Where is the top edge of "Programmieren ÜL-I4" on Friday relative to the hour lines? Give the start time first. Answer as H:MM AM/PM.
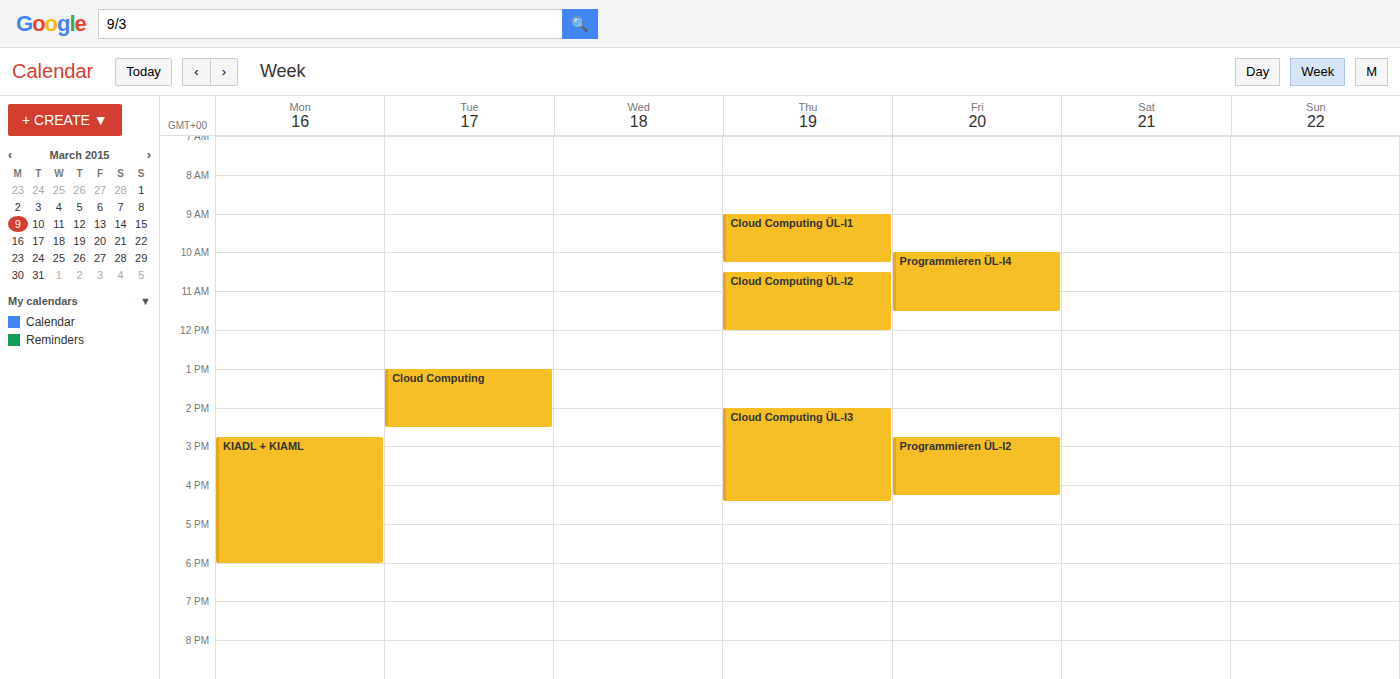
10:00 AM -- exactly on the 10 AM line.